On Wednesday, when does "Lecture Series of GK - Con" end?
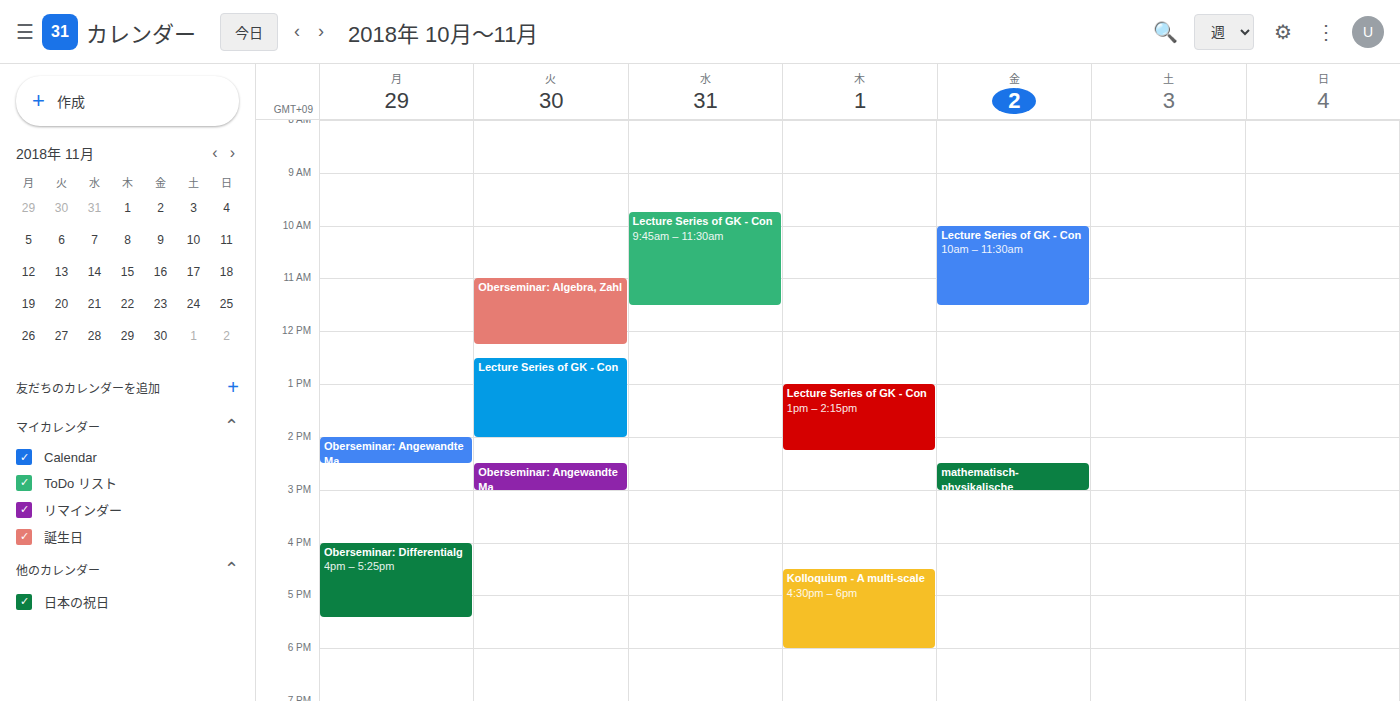
11:30 AM